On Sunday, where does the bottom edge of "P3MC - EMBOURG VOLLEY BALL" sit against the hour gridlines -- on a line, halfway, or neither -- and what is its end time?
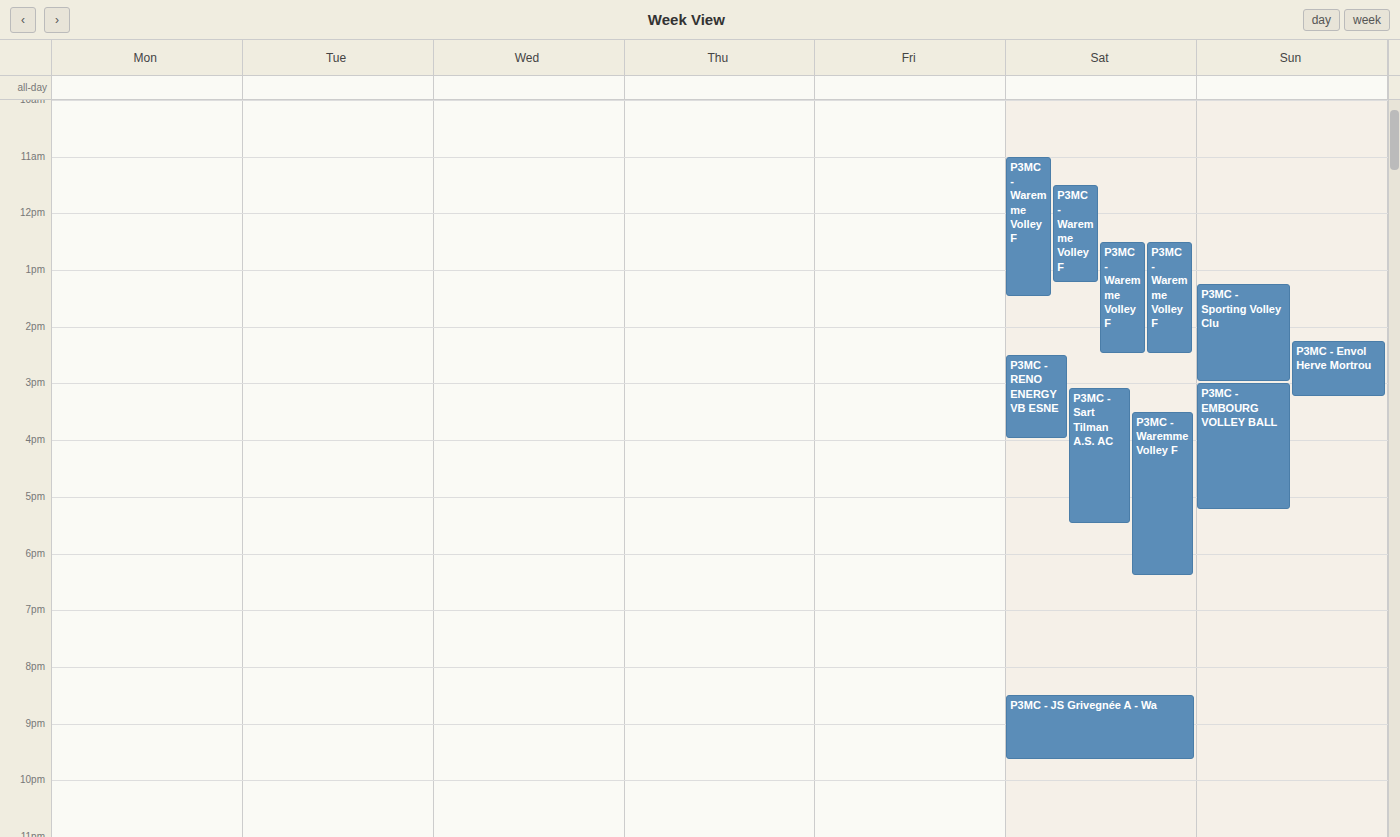
5:15 PM -- neither: a quarter of the way from the 5 PM line to the 6 PM line.